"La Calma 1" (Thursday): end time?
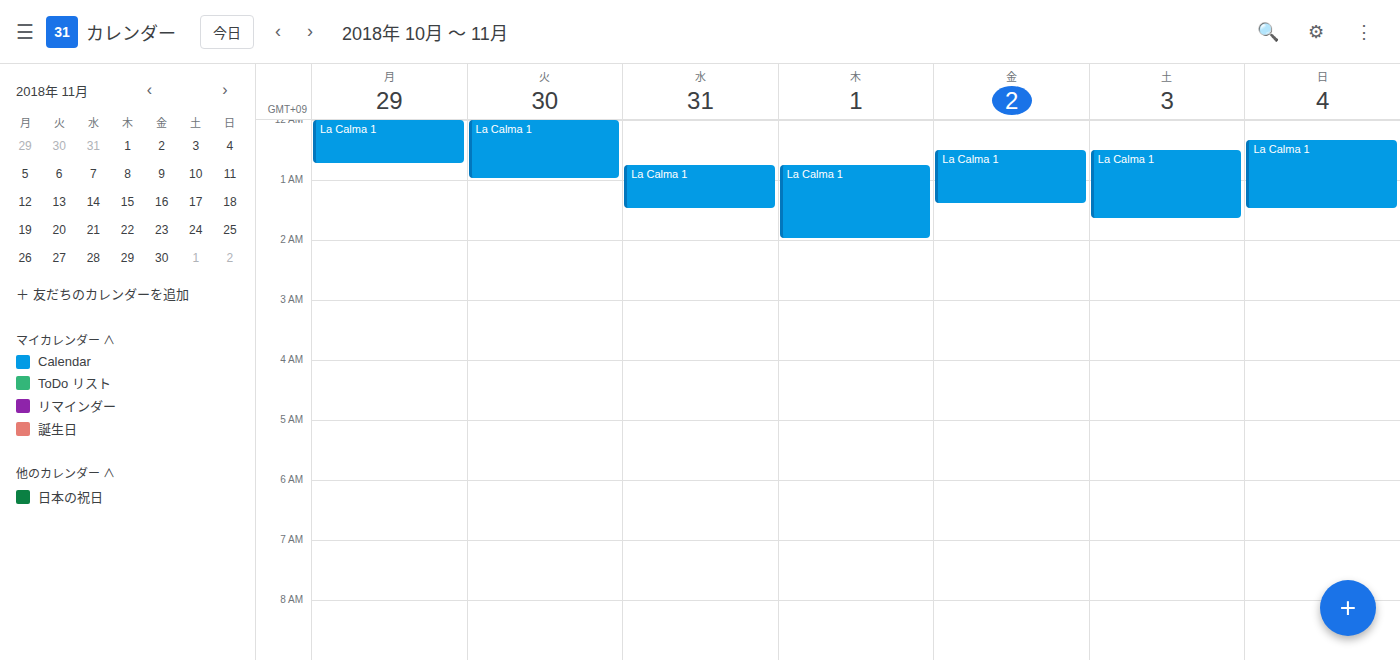
2:00 AM